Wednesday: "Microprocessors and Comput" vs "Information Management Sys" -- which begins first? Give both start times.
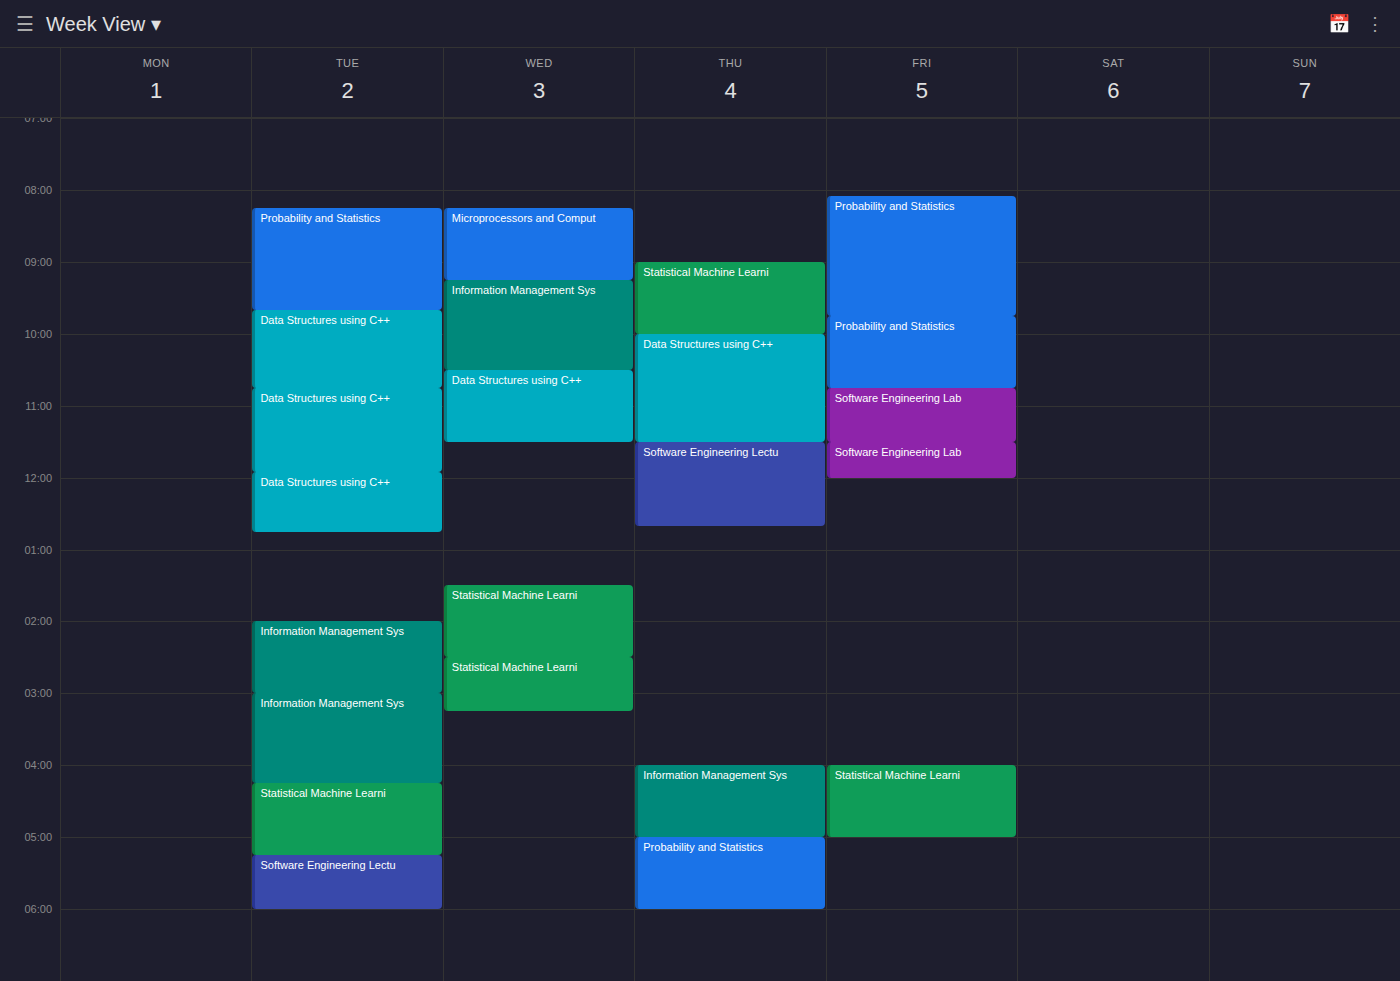
"Microprocessors and Comput" 8:15 AM; "Information Management Sys" 9:15 AM.